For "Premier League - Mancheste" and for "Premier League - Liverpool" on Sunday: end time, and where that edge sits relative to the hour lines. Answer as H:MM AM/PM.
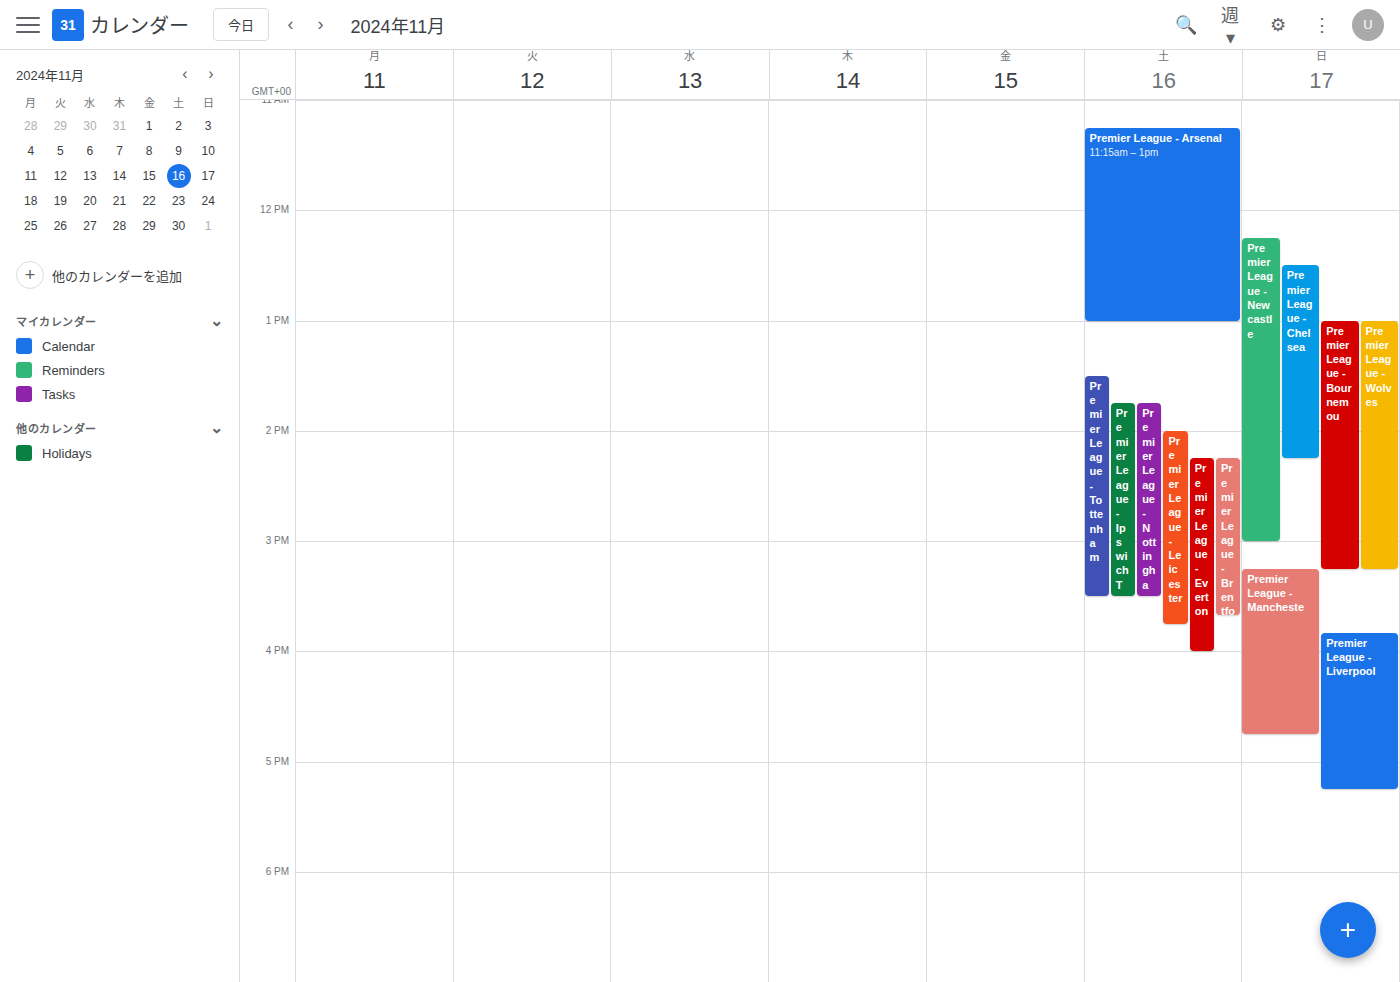
"Premier League - Mancheste": 4:45 PM, neither: three quarters of the way from the 4 PM line to the 5 PM line. "Premier League - Liverpool": 5:15 PM, neither: a quarter of the way from the 5 PM line to the 6 PM line.